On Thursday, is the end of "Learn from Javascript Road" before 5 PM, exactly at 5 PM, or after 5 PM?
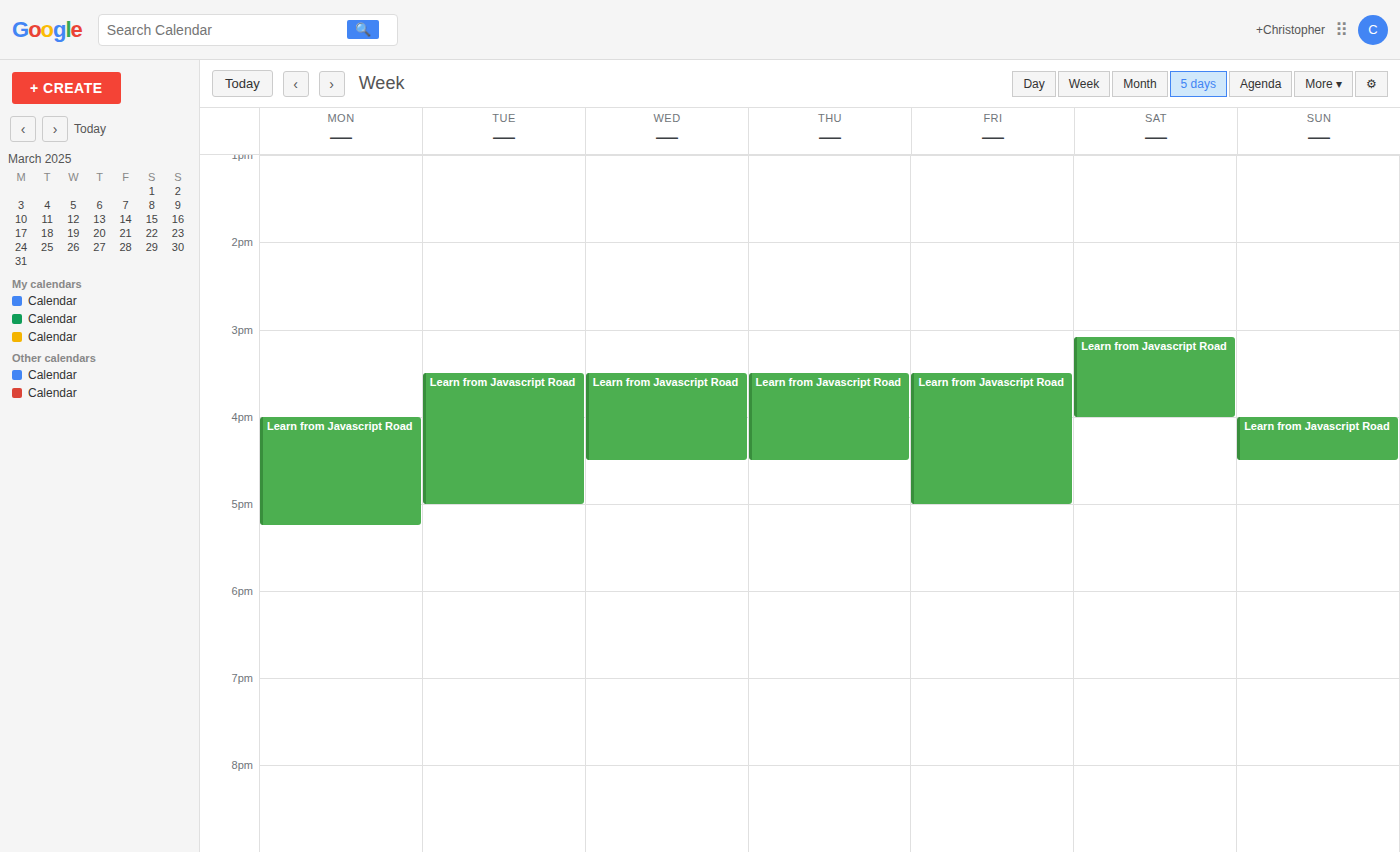
4:30 PM -- before 5 PM, 30 minutes above the 5 PM line.